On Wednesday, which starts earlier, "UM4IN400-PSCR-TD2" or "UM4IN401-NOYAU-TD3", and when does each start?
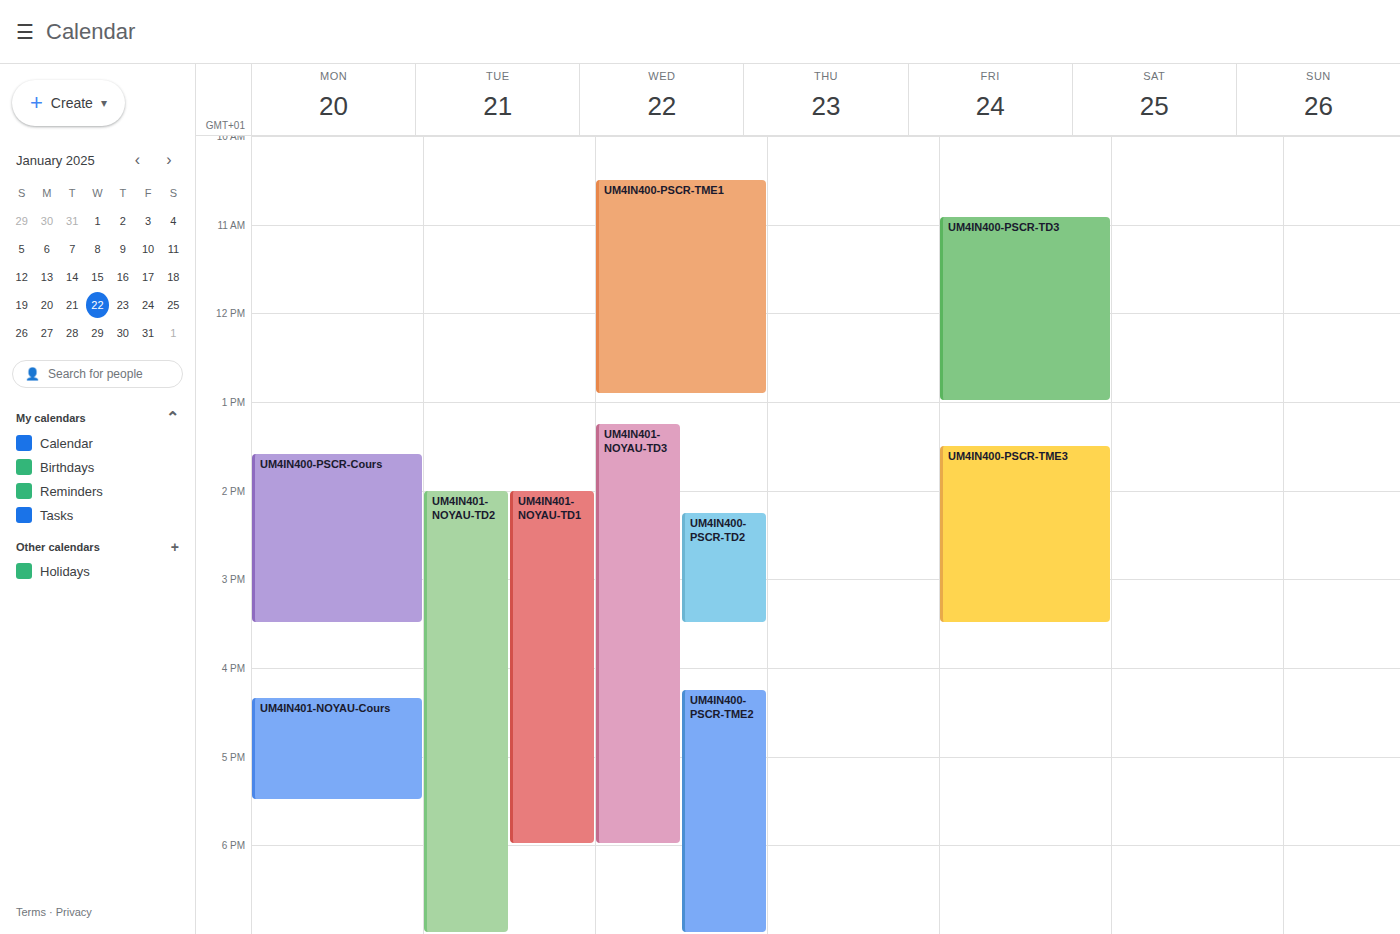
"UM4IN401-NOYAU-TD3" 1:15 PM; "UM4IN400-PSCR-TD2" 2:15 PM.